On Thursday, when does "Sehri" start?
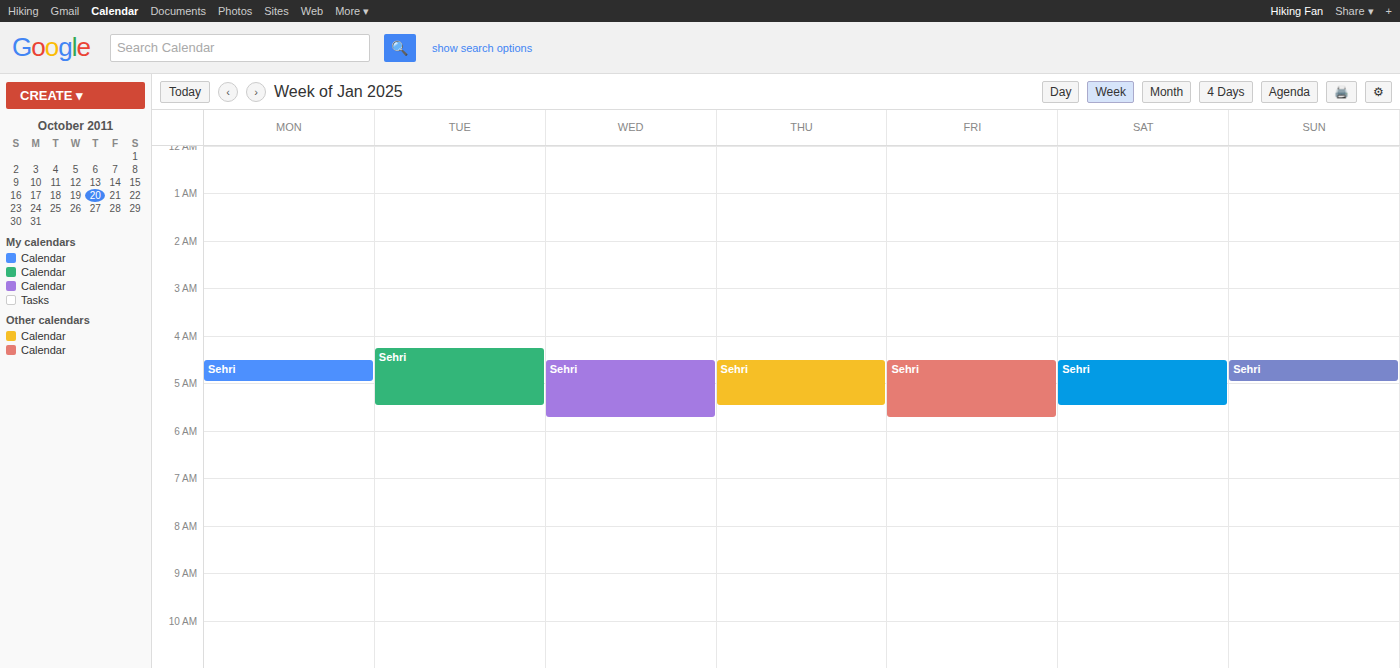
4:30 AM